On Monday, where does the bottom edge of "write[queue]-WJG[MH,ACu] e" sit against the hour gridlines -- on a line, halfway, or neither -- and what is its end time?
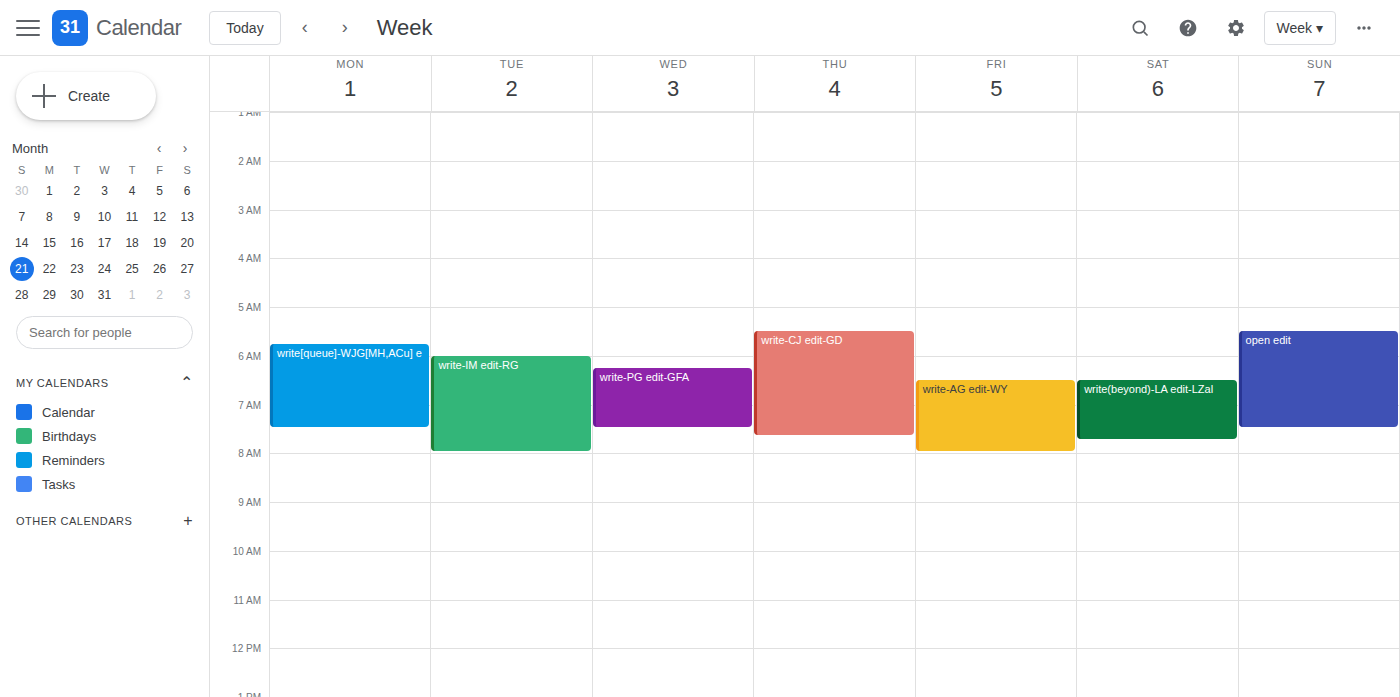
7:30 AM -- halfway between the 7 AM and 8 AM lines.